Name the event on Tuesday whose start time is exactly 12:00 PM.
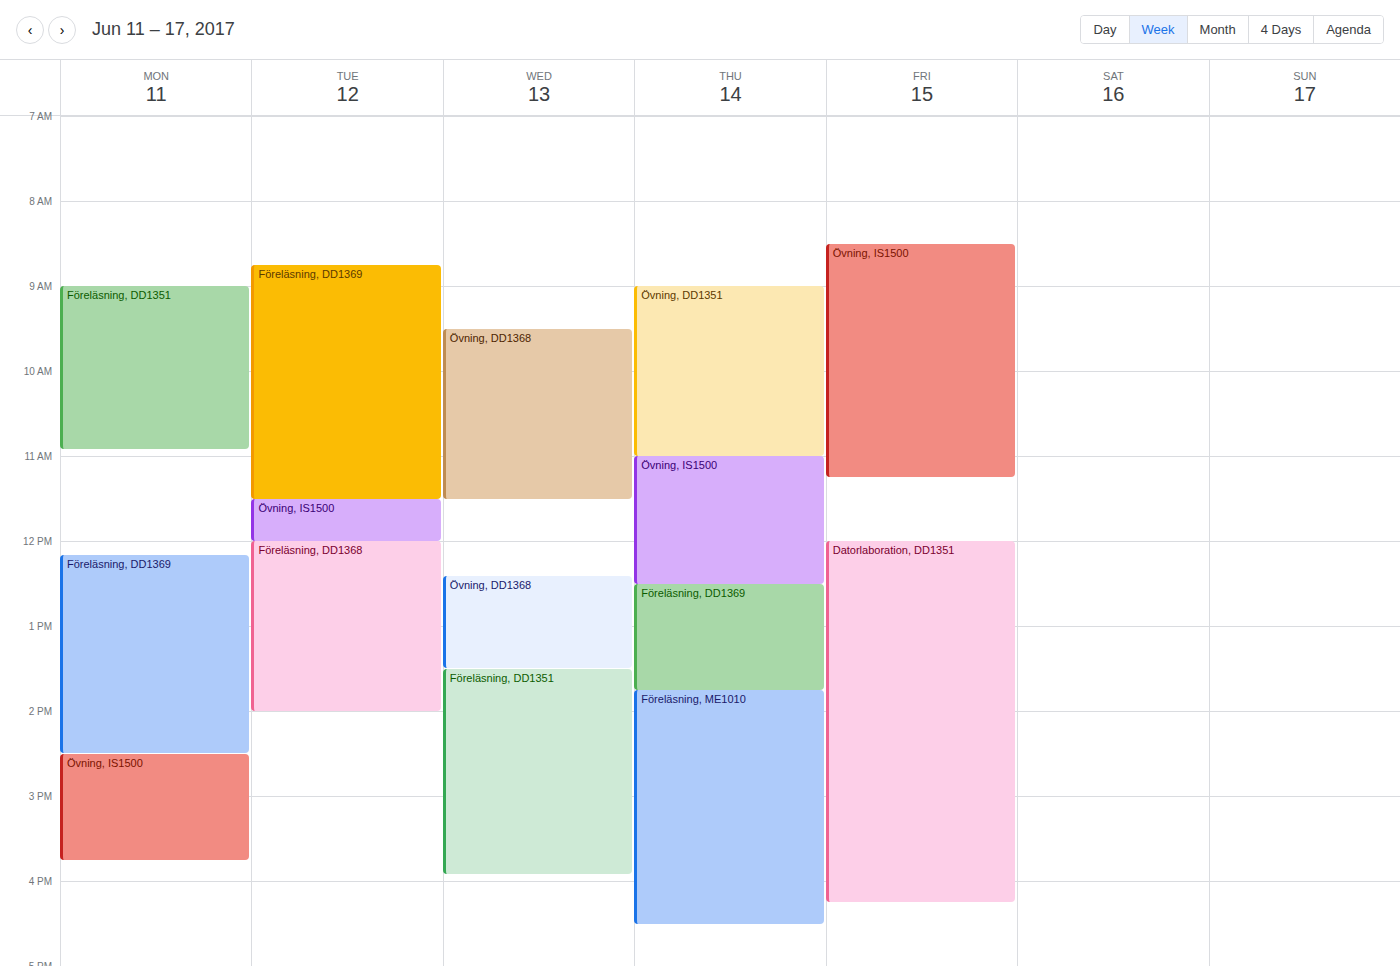
"Föreläsning, DD1368"